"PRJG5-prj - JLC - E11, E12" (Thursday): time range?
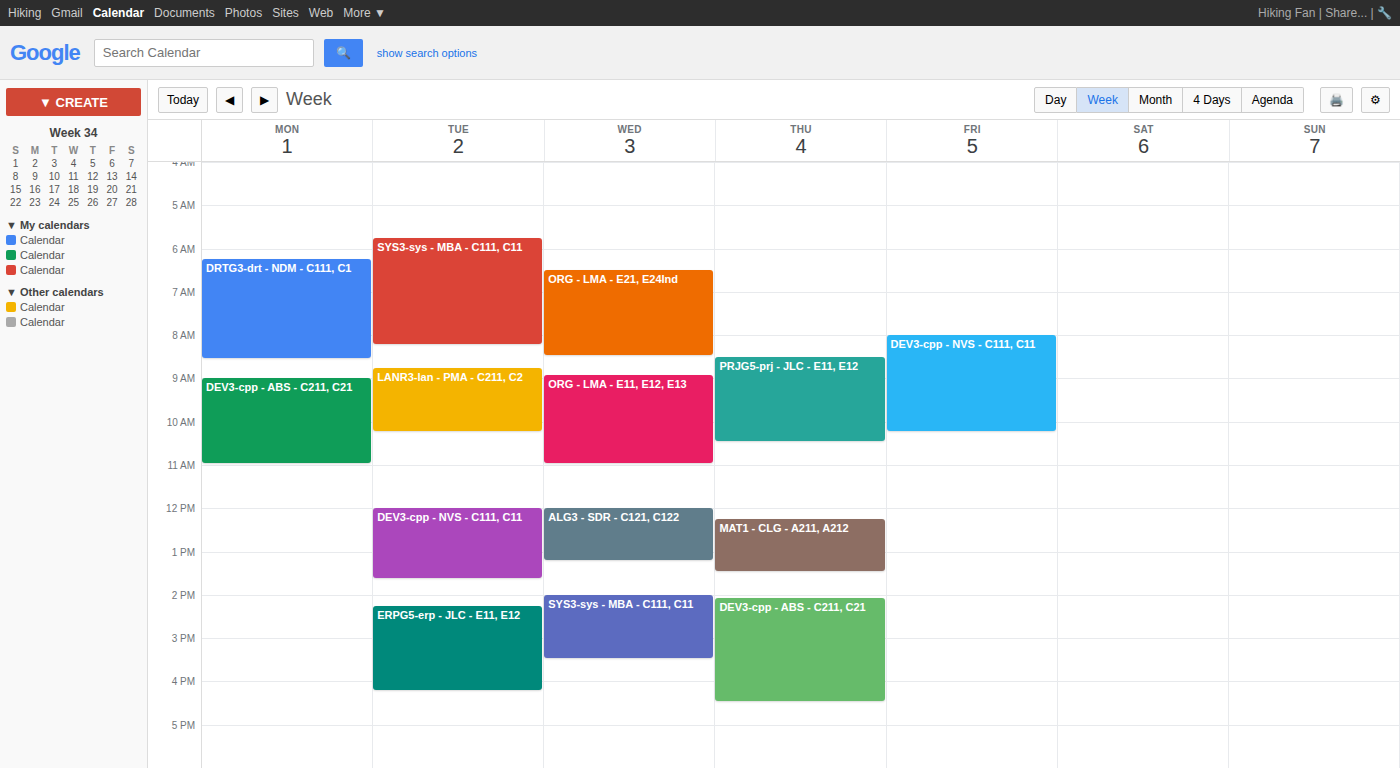
8:30 AM to 10:30 AM